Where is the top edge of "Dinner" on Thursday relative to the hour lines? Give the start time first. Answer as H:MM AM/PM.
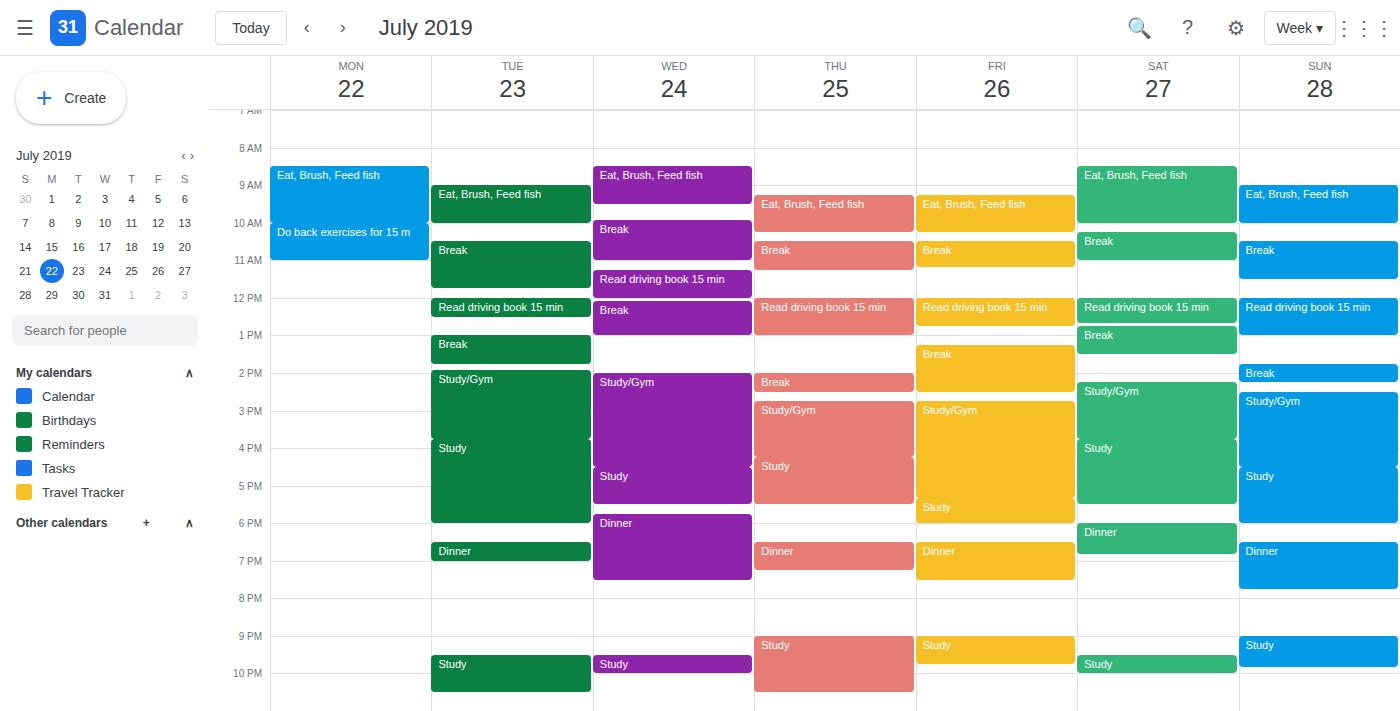
6:30 PM -- halfway between the 6 PM and 7 PM lines.